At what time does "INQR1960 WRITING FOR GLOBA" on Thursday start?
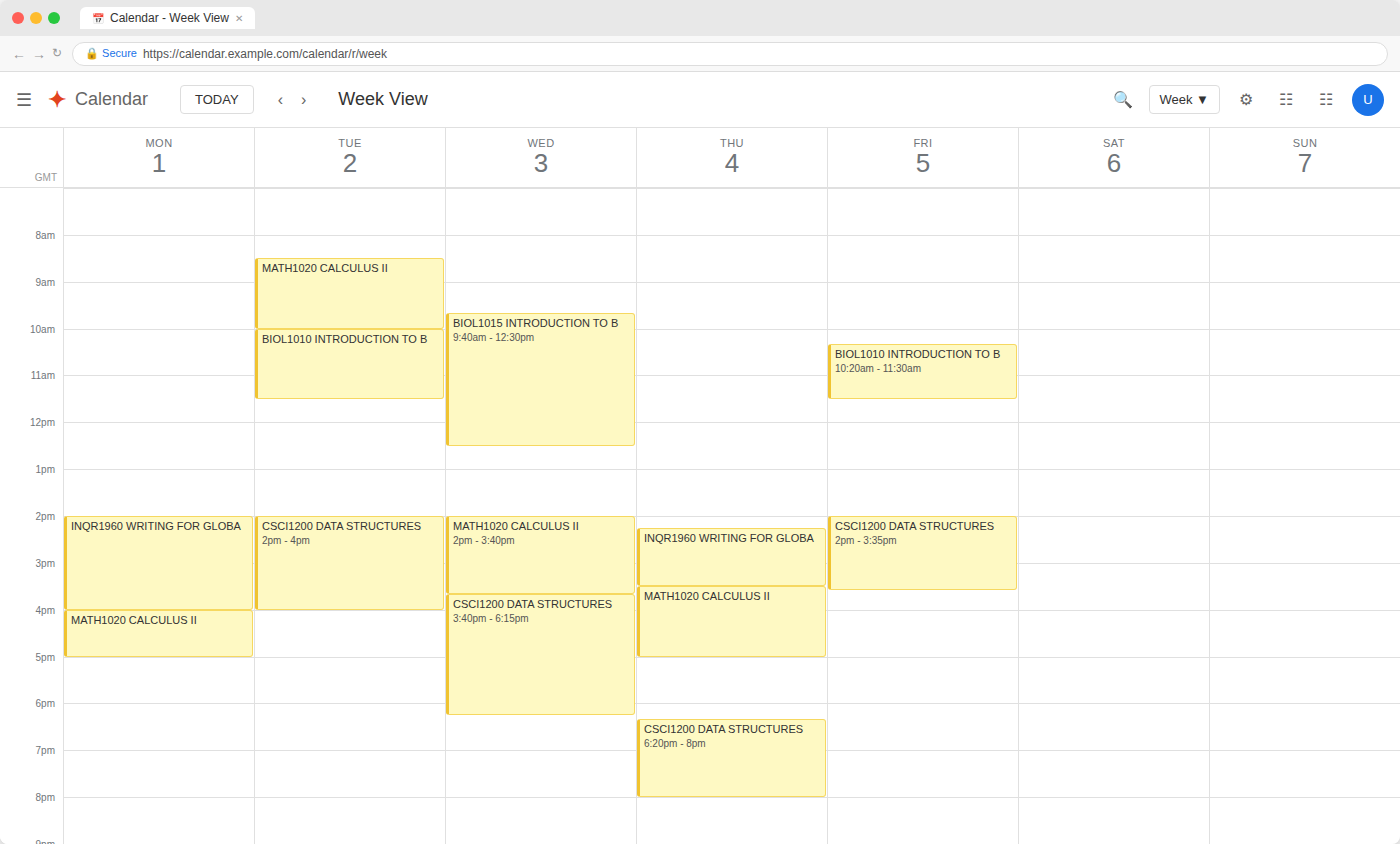
2:15 PM